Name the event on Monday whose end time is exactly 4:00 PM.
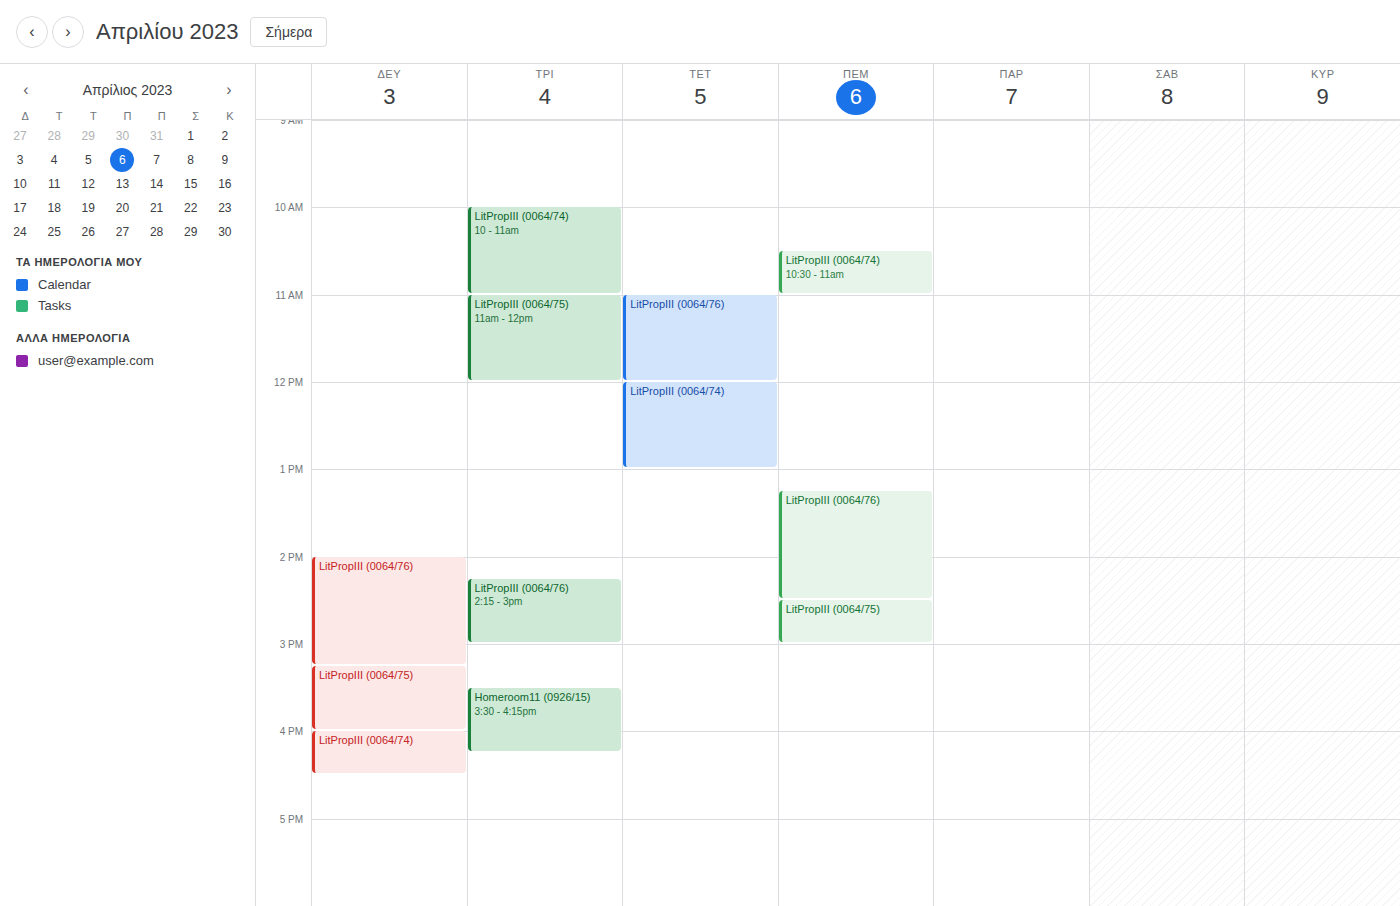
"LitPropIII (0064/75)"